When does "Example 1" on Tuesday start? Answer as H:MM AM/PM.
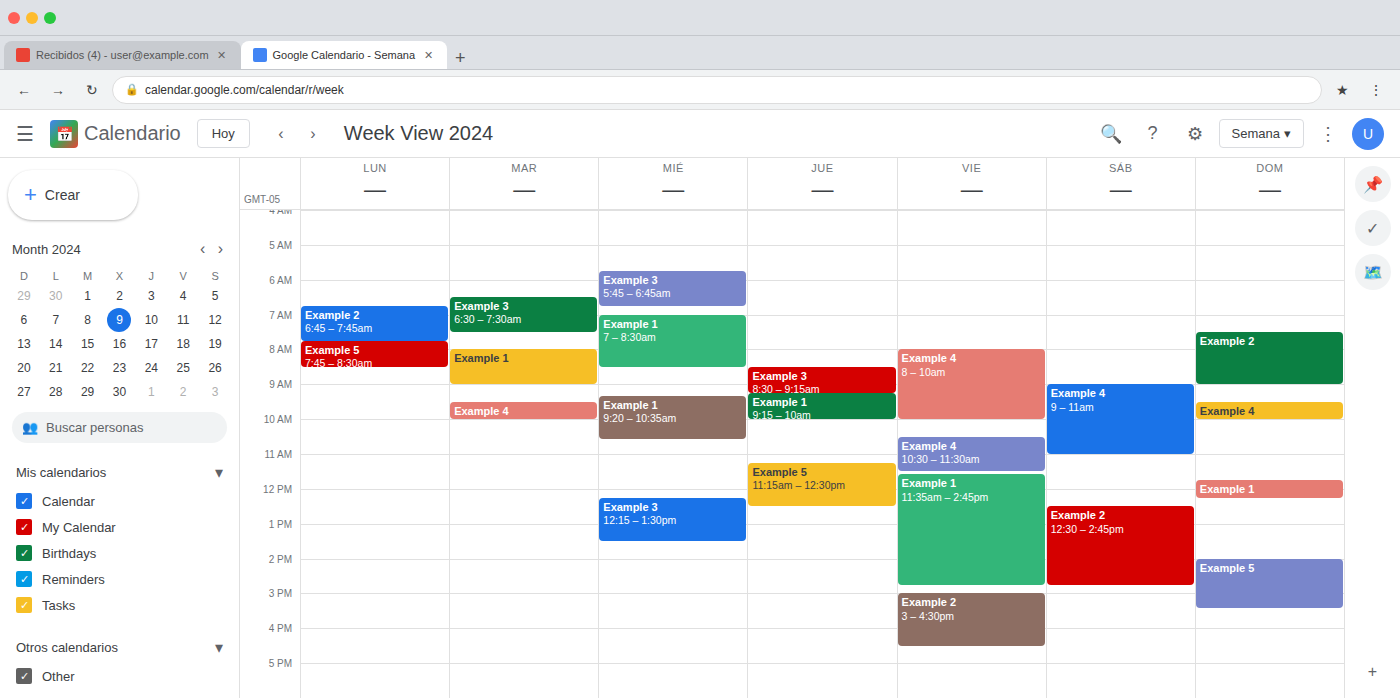
8:00 AM